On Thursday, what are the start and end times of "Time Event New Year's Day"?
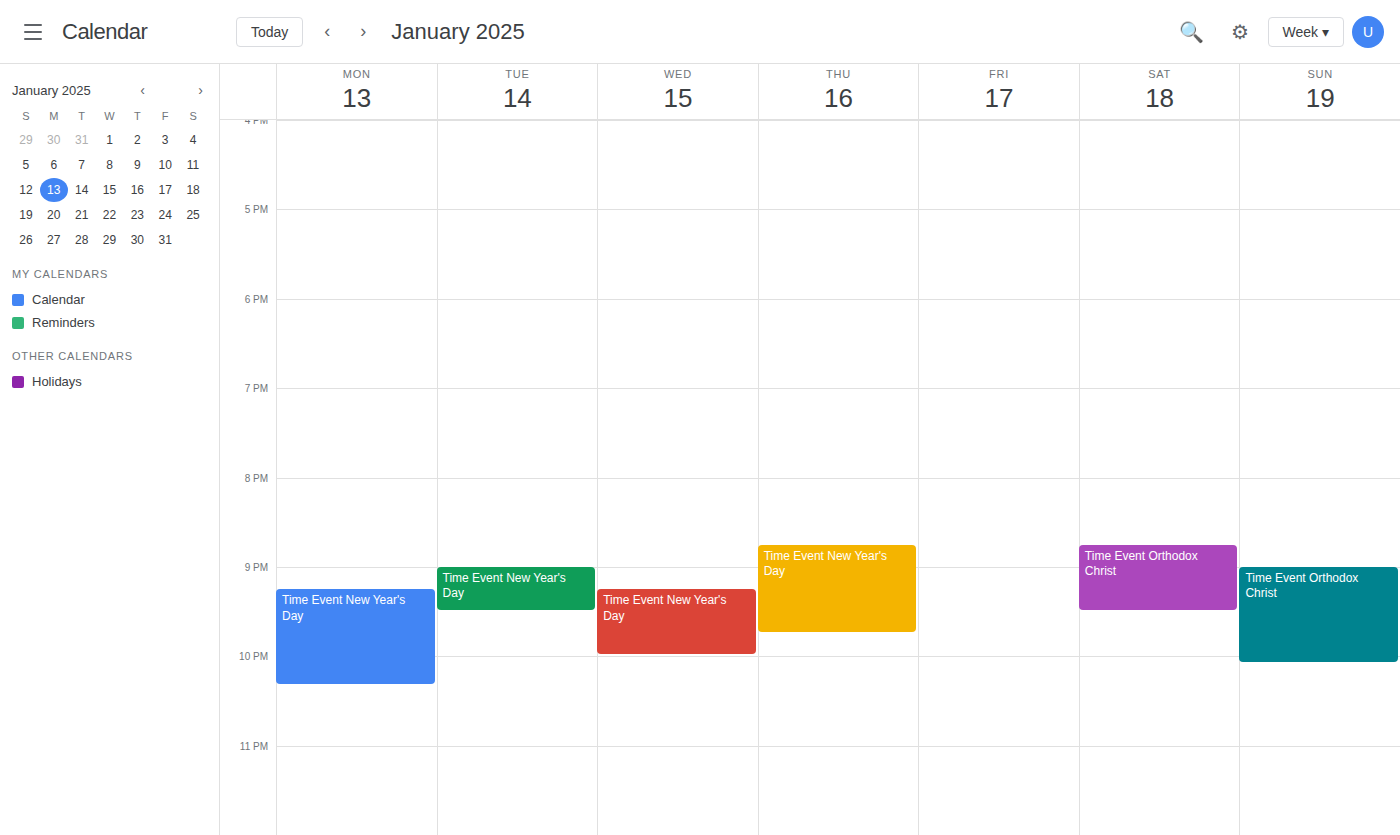
8:45 PM to 9:45 PM